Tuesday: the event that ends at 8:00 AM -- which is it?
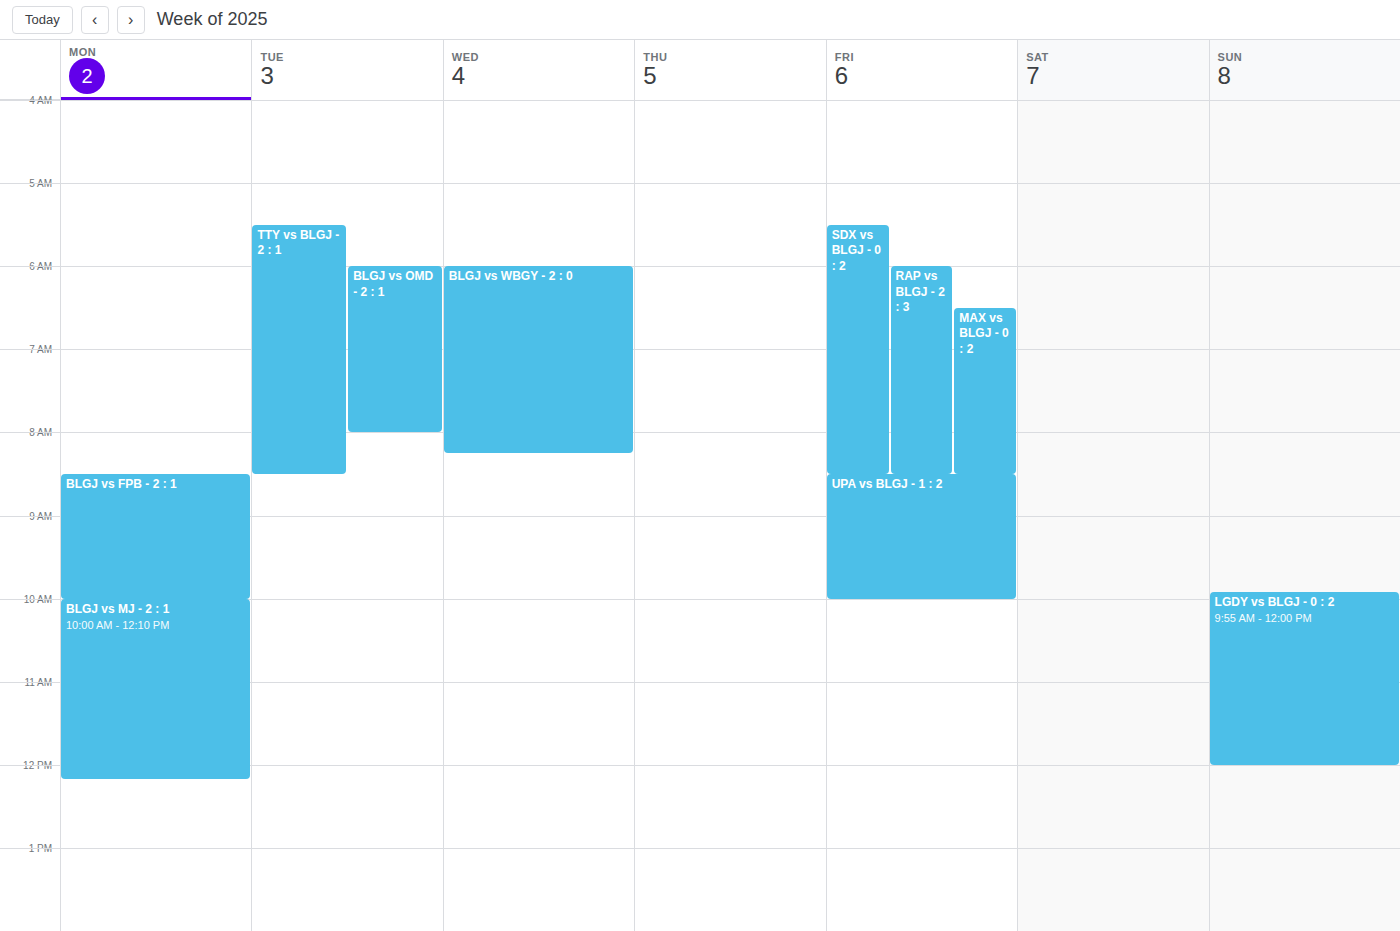
"BLGJ vs OMD - 2 : 1"